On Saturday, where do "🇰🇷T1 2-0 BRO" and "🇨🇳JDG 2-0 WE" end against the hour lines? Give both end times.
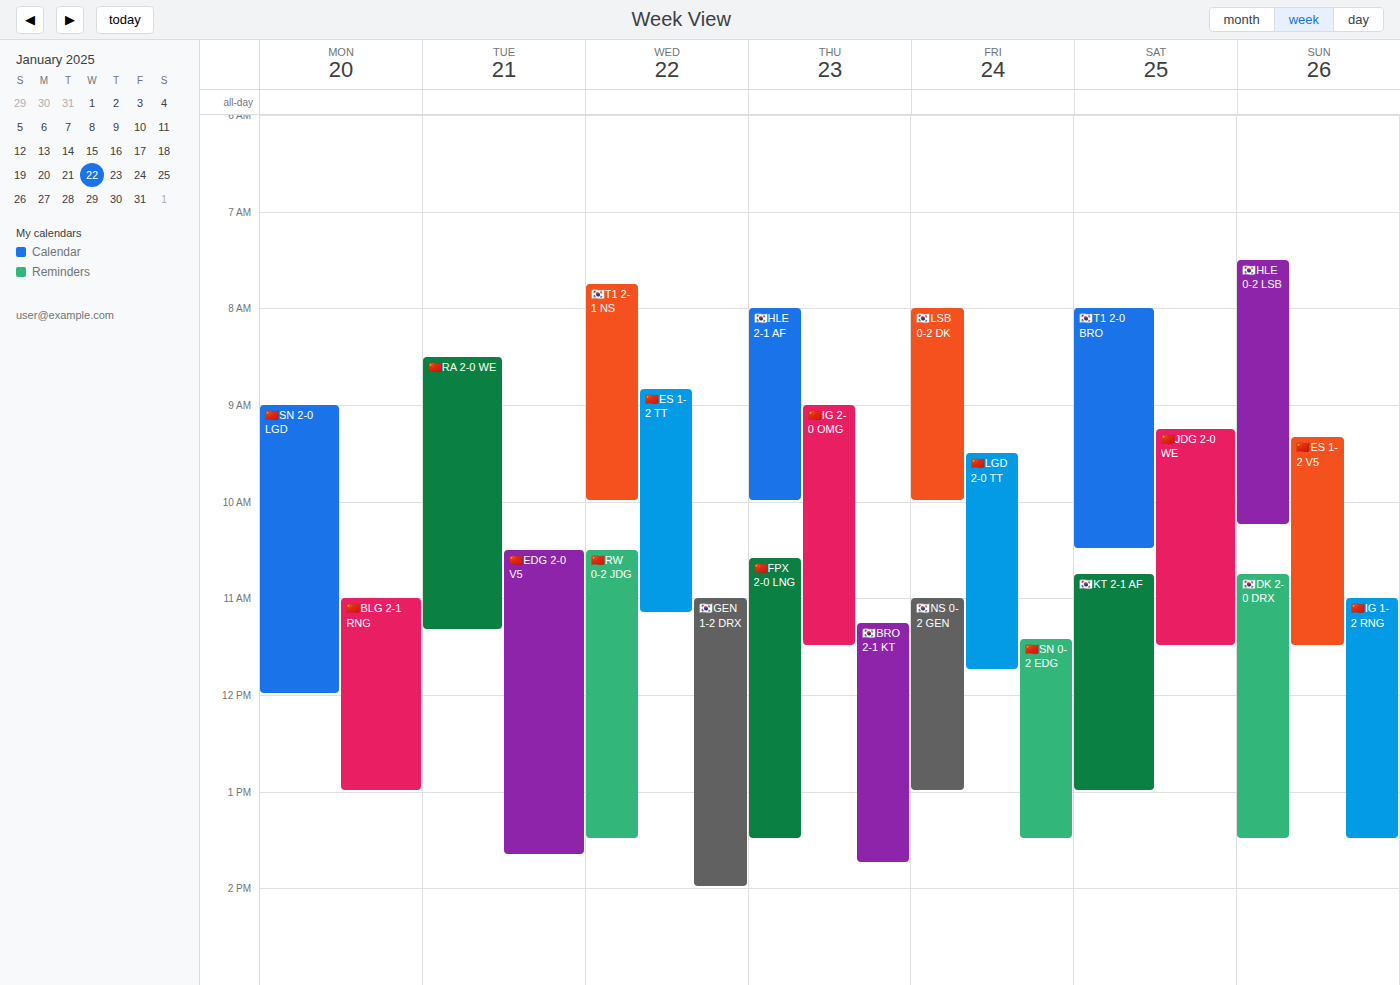
"🇰🇷T1 2-0 BRO": 10:30 AM, halfway between the 10 AM and 11 AM lines. "🇨🇳JDG 2-0 WE": 11:30 AM, halfway between the 11 AM and 12 PM lines.